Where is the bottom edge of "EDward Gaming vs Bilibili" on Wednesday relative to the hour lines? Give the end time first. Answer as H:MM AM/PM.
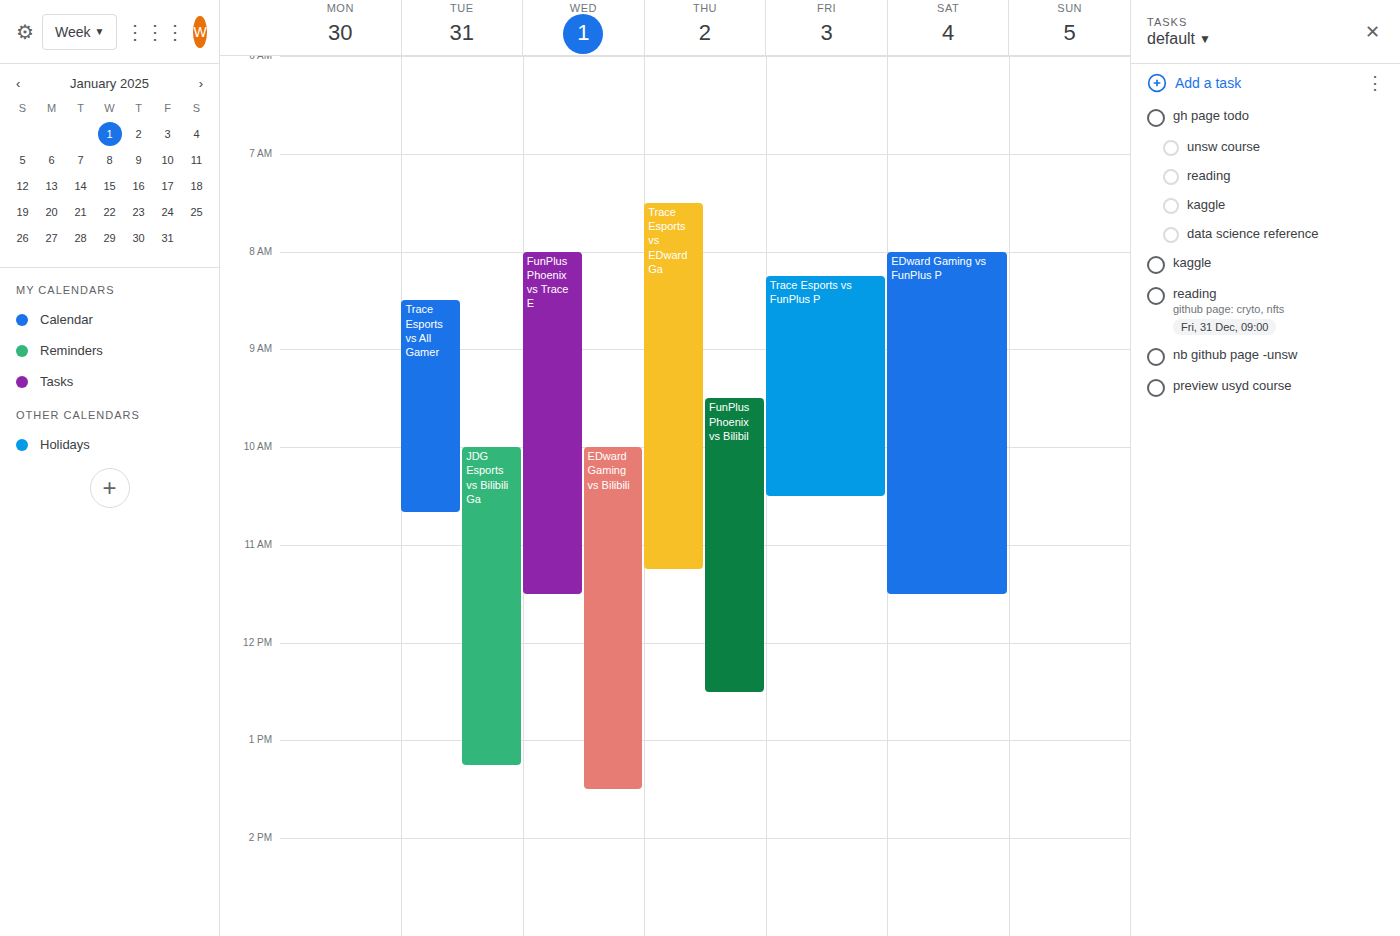
1:30 PM -- halfway between the 1 PM and 2 PM lines.